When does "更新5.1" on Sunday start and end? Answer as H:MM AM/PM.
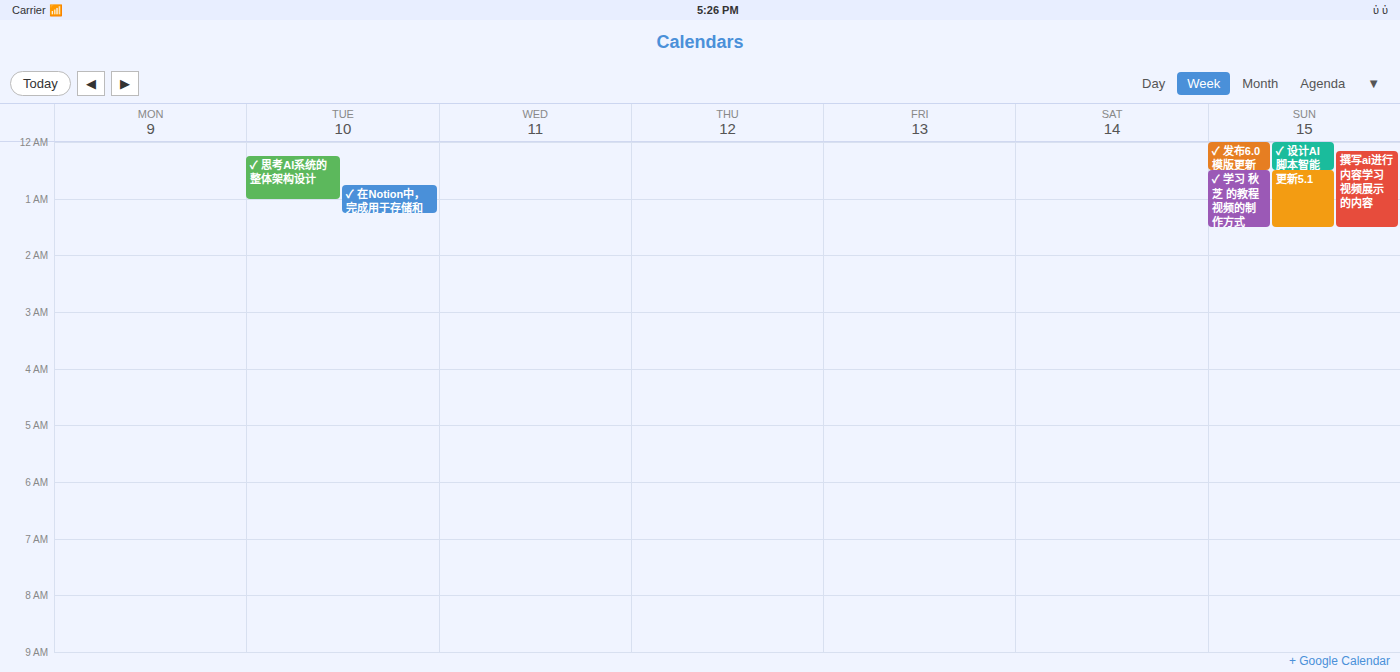
12:30 AM to 1:30 AM